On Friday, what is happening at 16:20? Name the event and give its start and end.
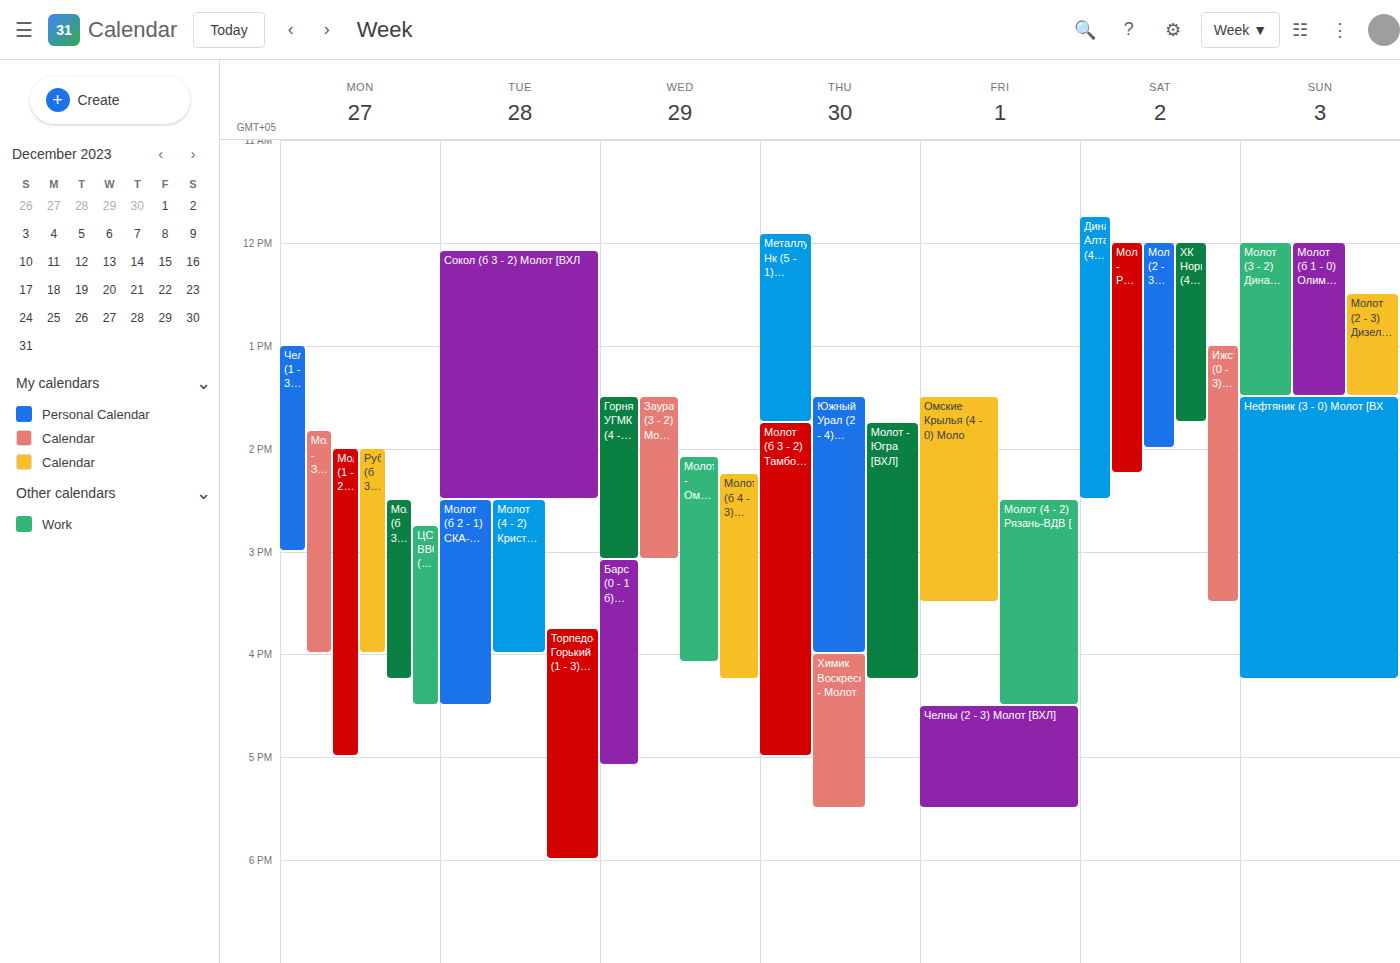
"Молот (4 - 2) Рязань-ВДВ [", 14:30 to 16:30